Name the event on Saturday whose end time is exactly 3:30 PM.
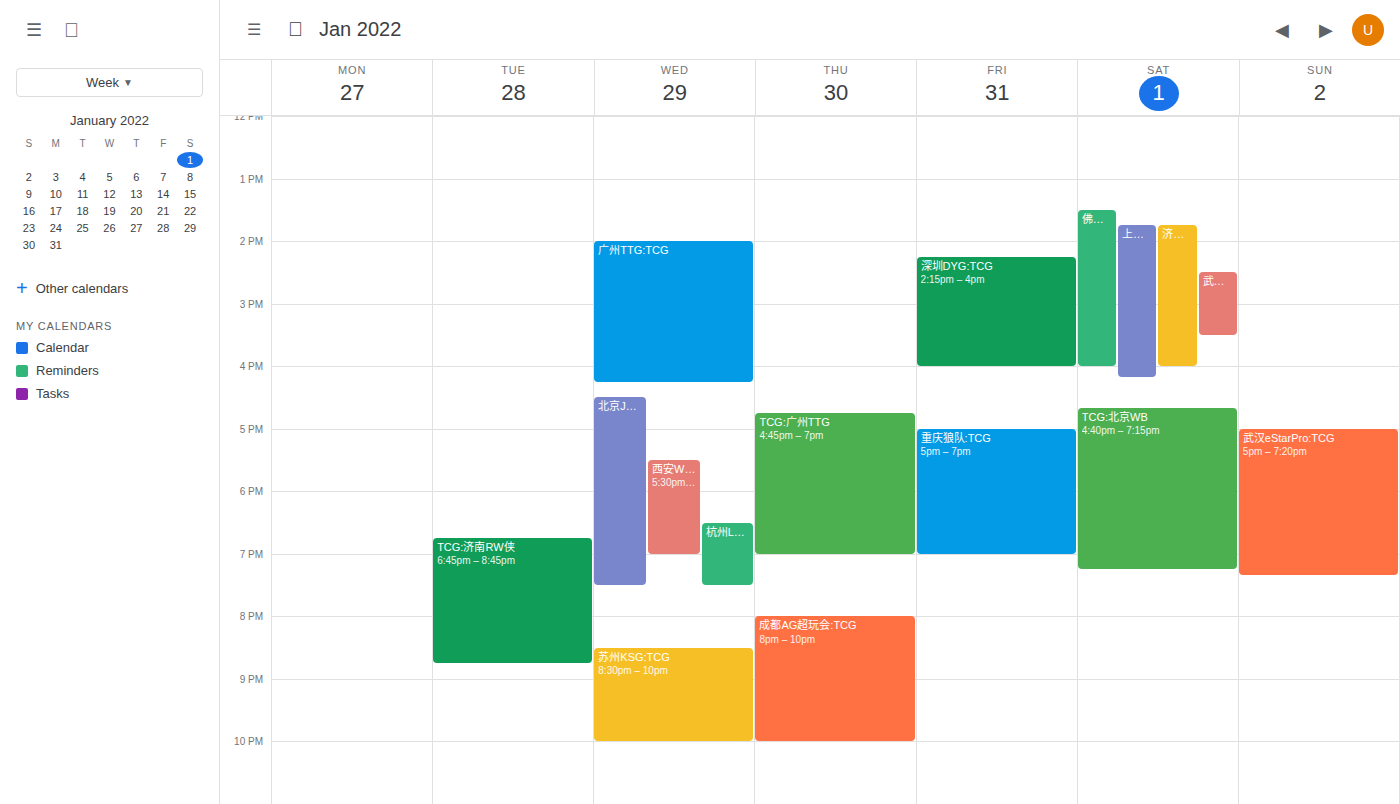
"武汉eStarPro:TCG"